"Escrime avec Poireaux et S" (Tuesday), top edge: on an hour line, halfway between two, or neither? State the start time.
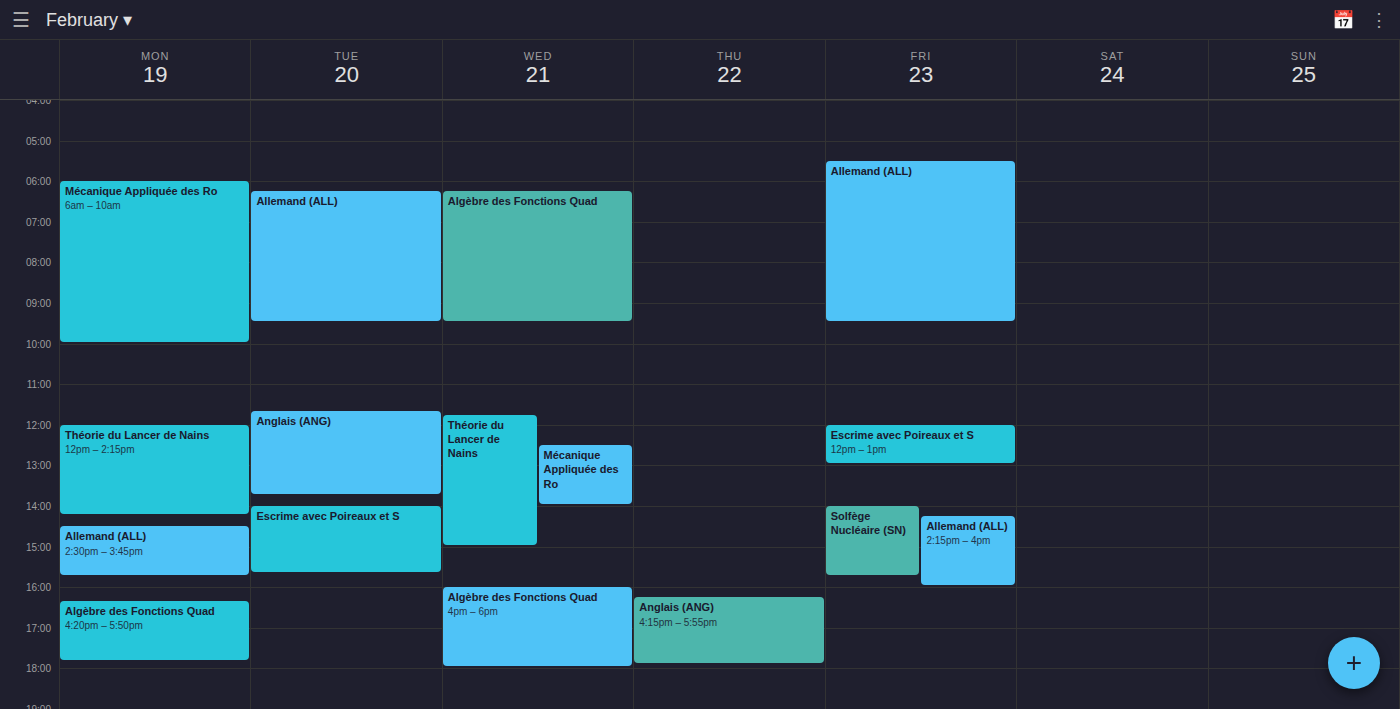
2:00 PM -- exactly on the 2 PM line.